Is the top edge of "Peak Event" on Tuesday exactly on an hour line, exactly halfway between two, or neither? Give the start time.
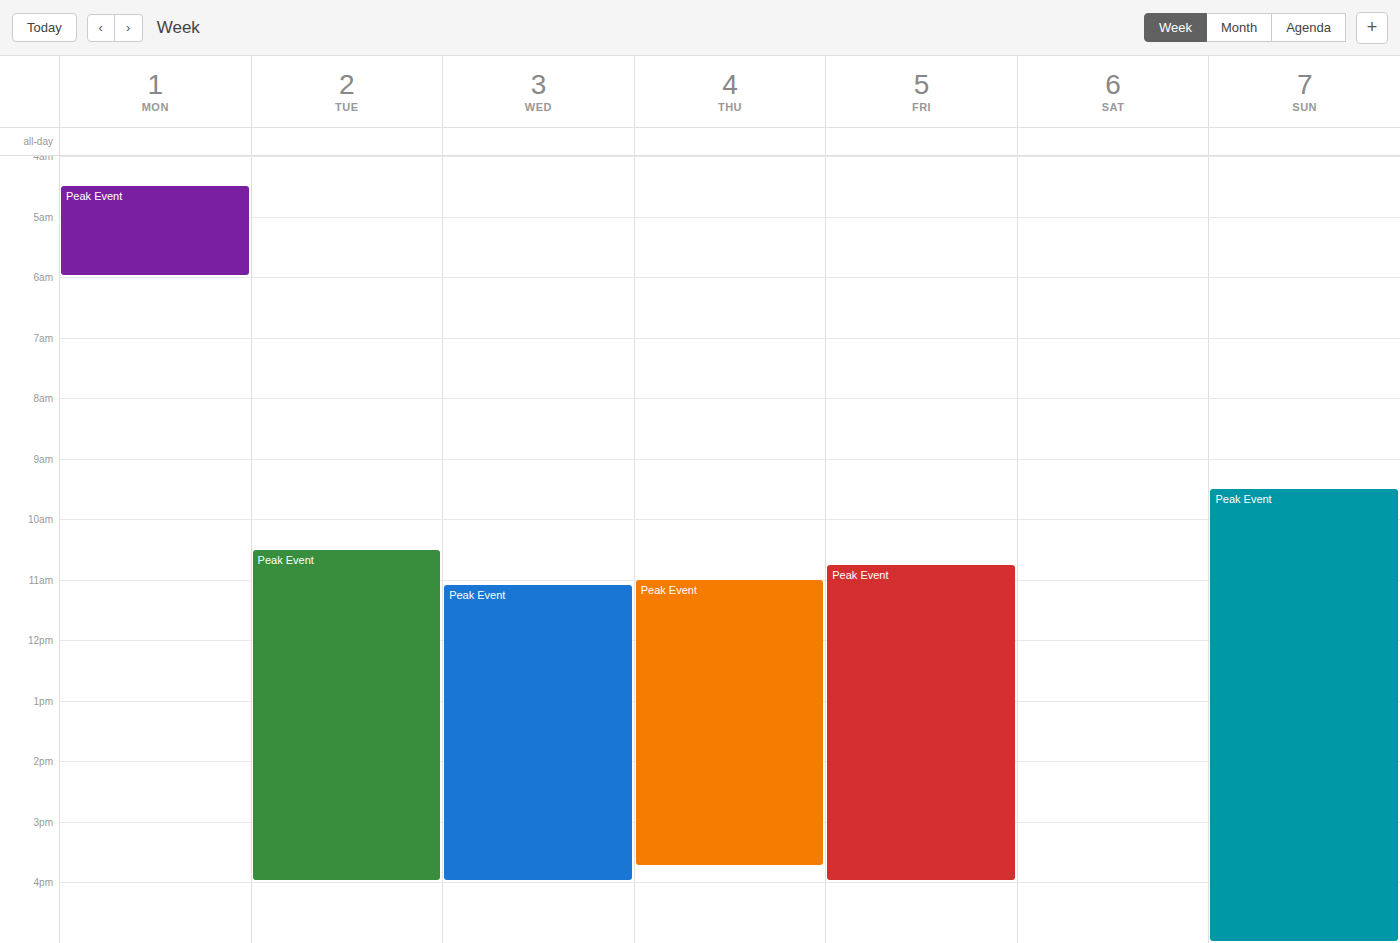
10:30 AM -- halfway between the 10 AM and 11 AM lines.